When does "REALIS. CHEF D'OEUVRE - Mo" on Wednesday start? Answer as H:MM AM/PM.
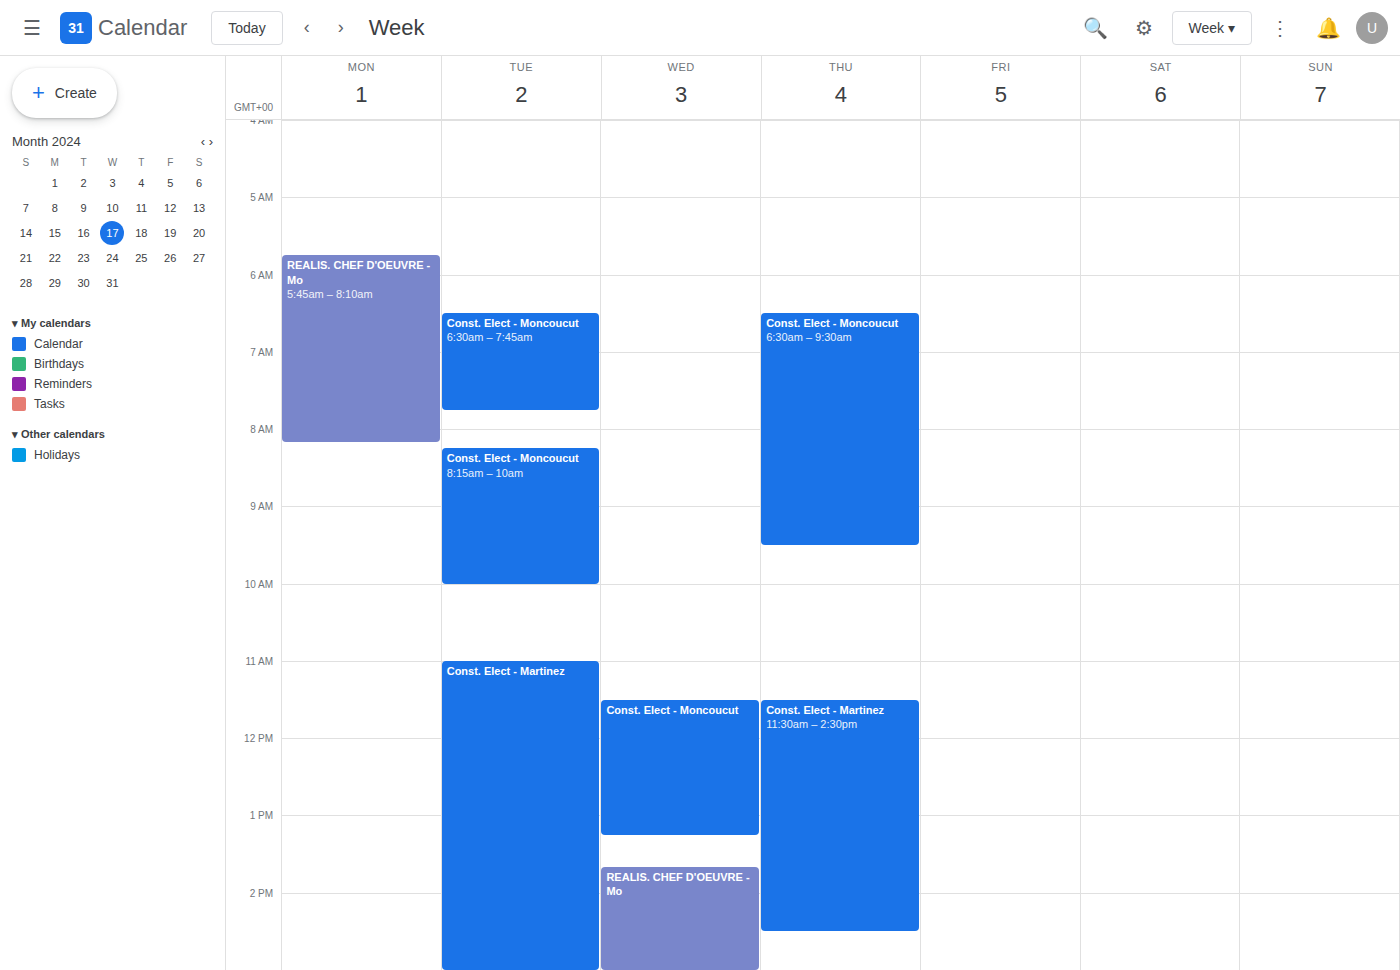
1:40 PM